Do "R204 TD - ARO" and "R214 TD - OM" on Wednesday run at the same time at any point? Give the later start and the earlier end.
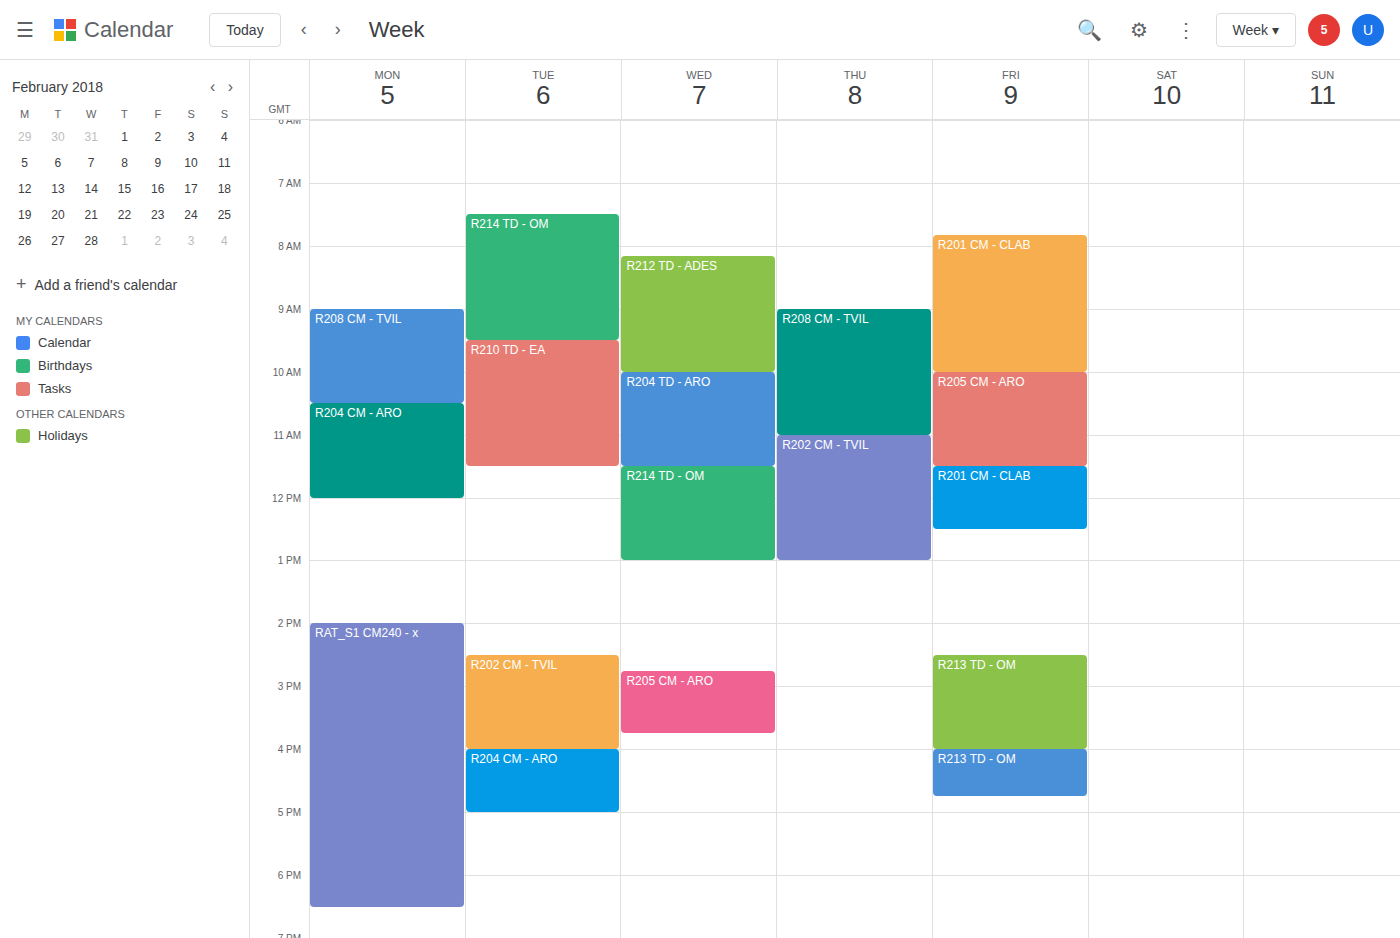
"R204 TD - ARO" ends at 11:30 AM, exactly when "R214 TD - OM" starts -- they touch but do not overlap.